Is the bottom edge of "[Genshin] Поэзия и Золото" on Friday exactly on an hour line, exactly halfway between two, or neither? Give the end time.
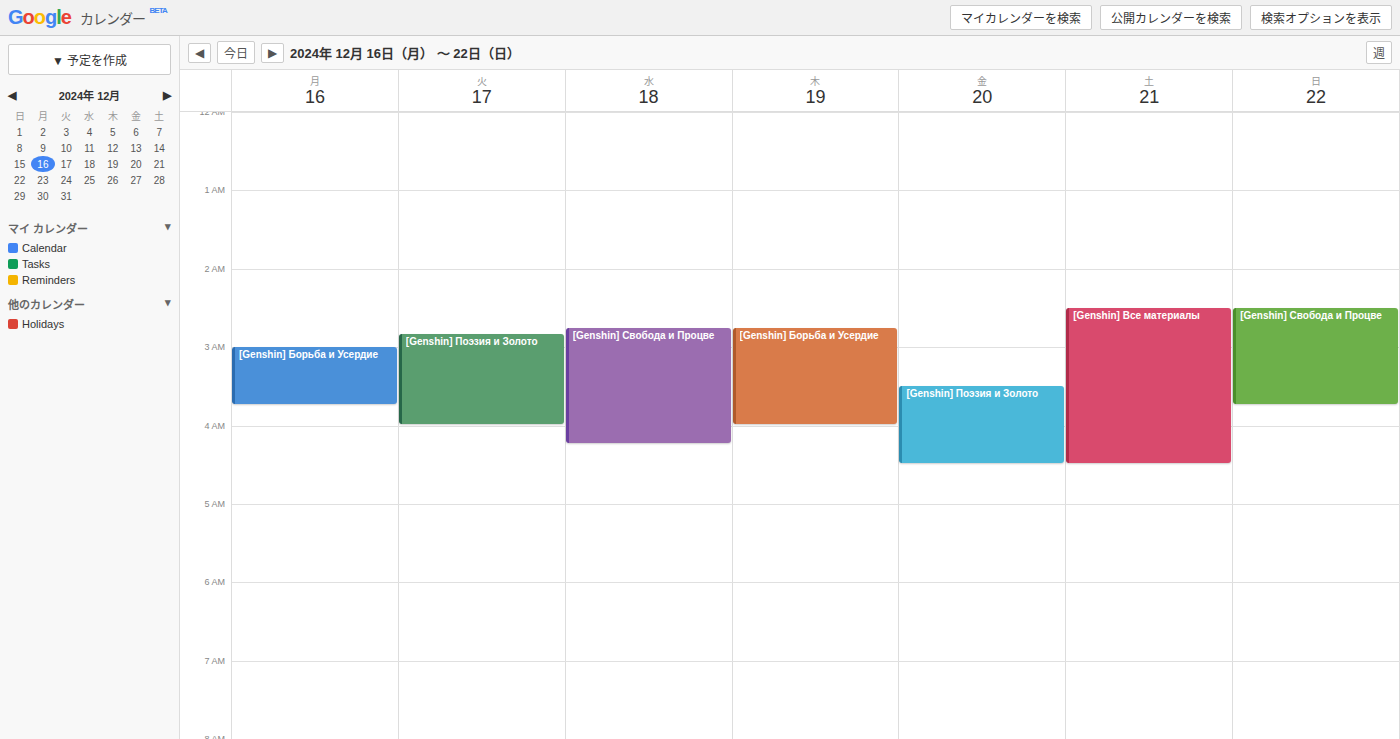
04:30 -- halfway between the 04:00 and 05:00 lines.